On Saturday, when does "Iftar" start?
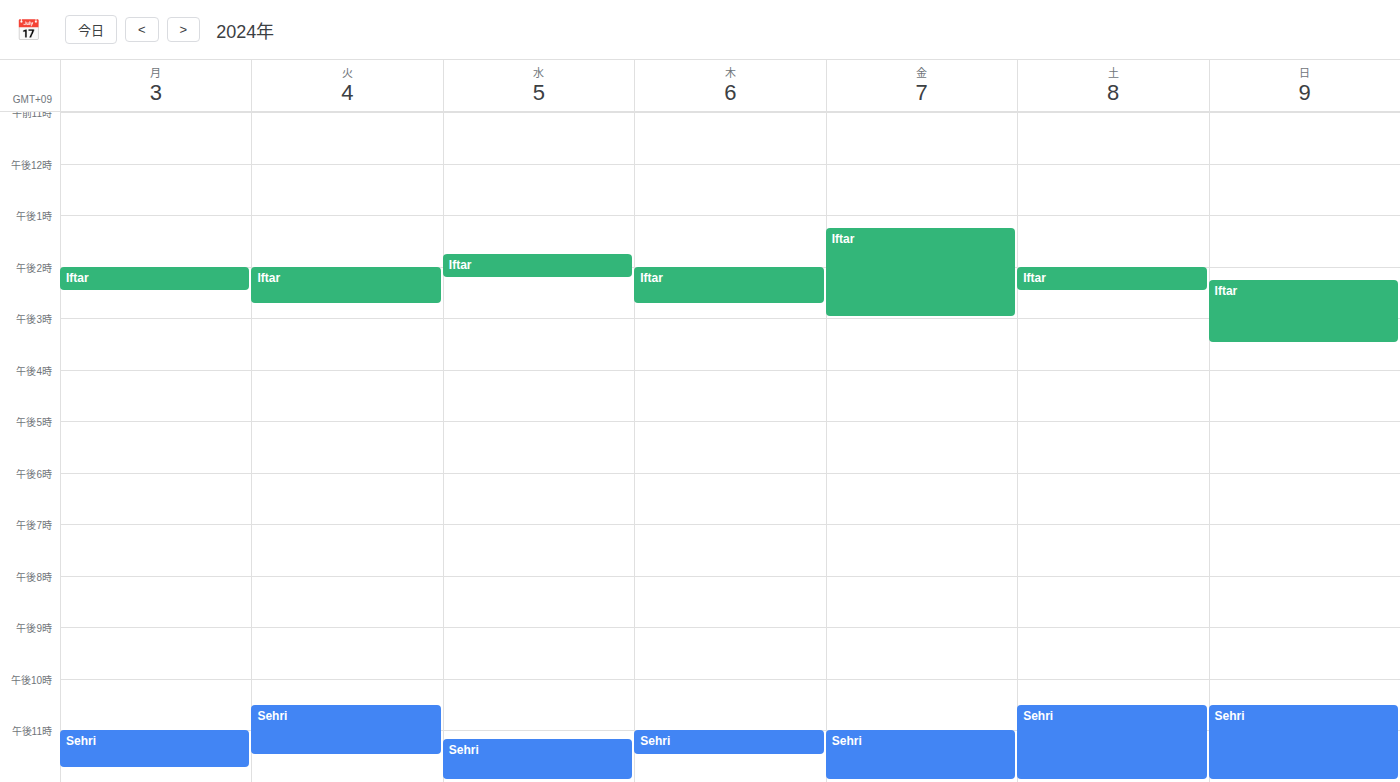
2:00 PM